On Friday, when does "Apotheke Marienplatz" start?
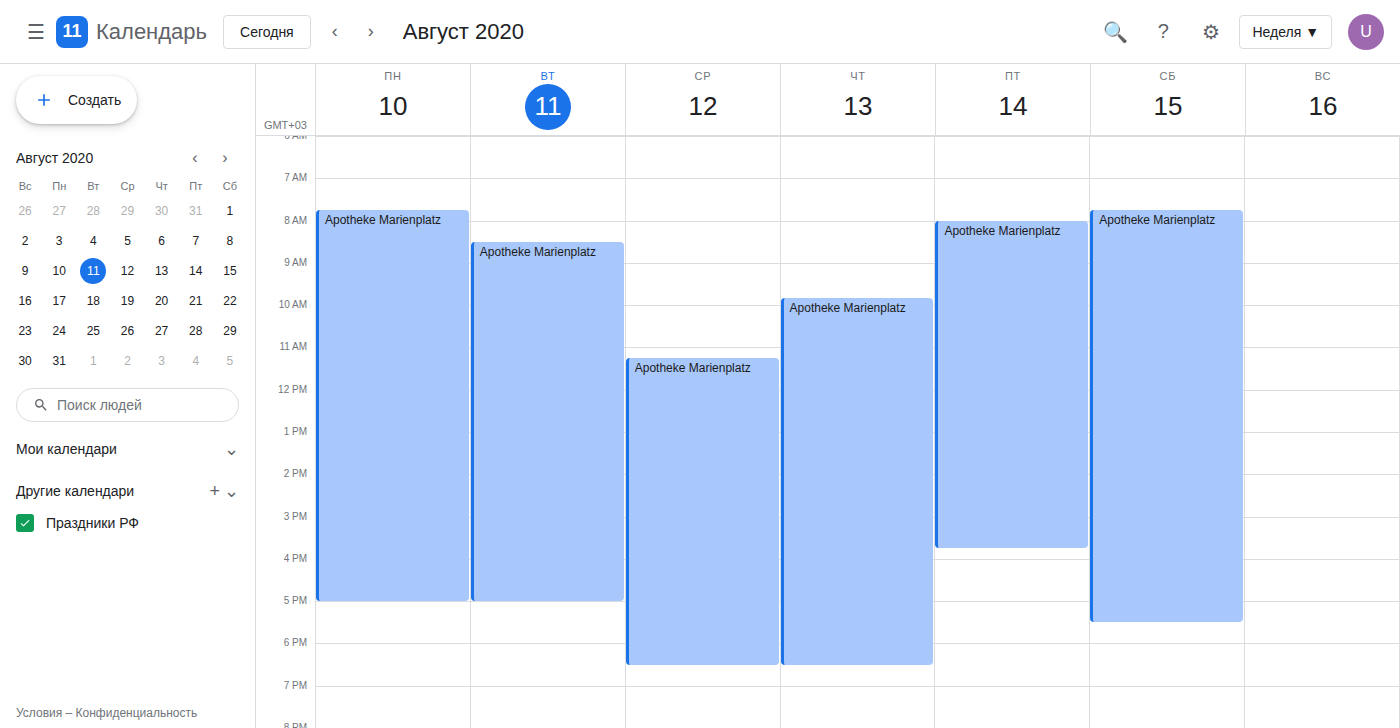
8:00 AM